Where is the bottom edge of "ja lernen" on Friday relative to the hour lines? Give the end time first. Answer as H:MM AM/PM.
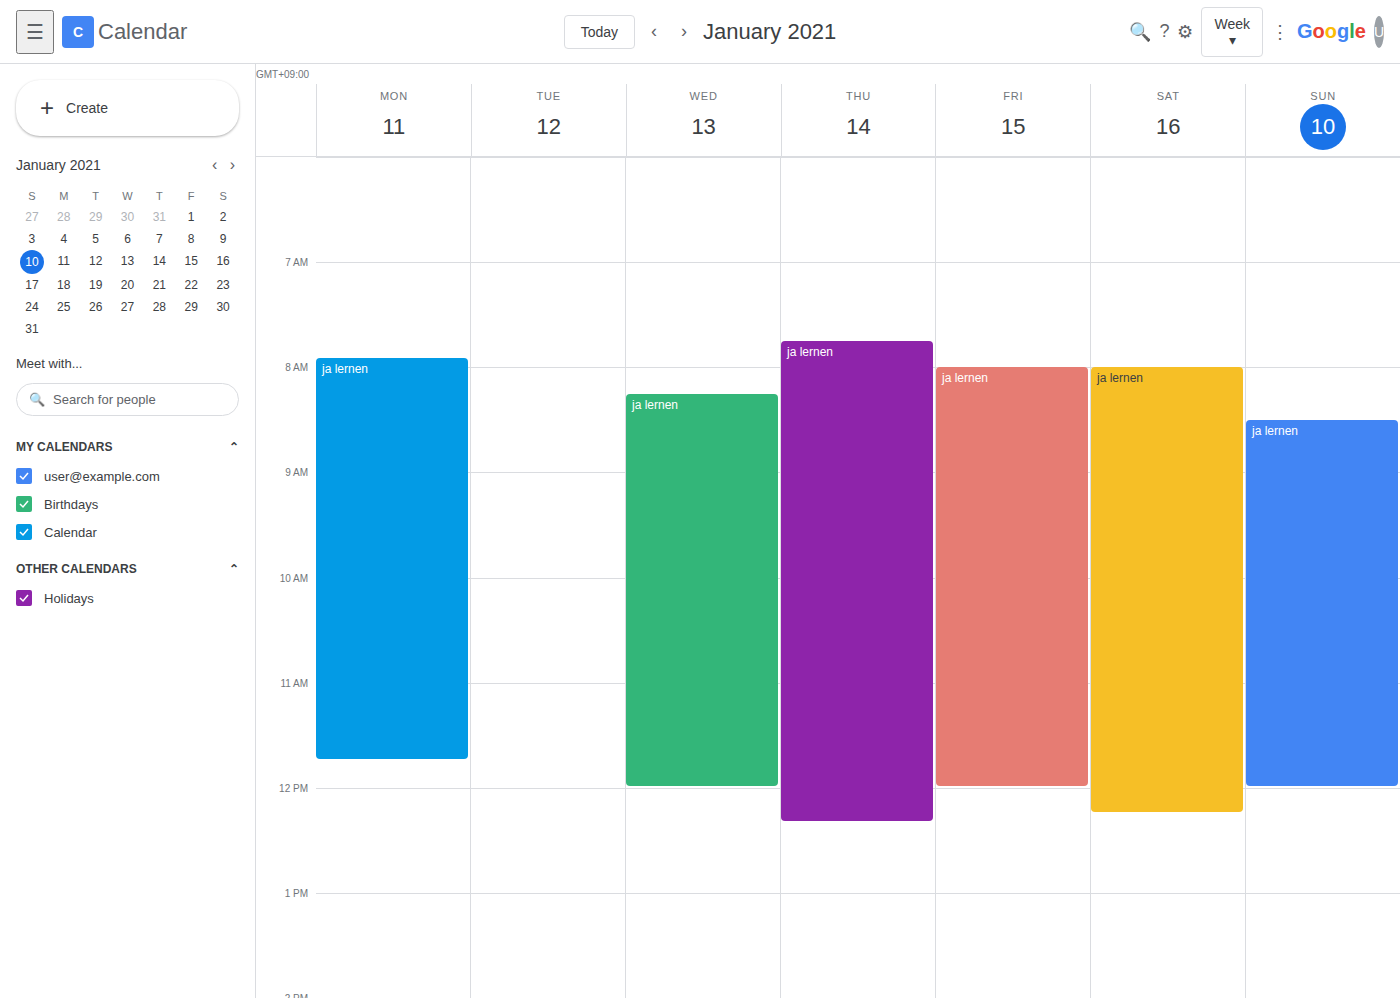
12:00 PM -- exactly on the 12 PM line.